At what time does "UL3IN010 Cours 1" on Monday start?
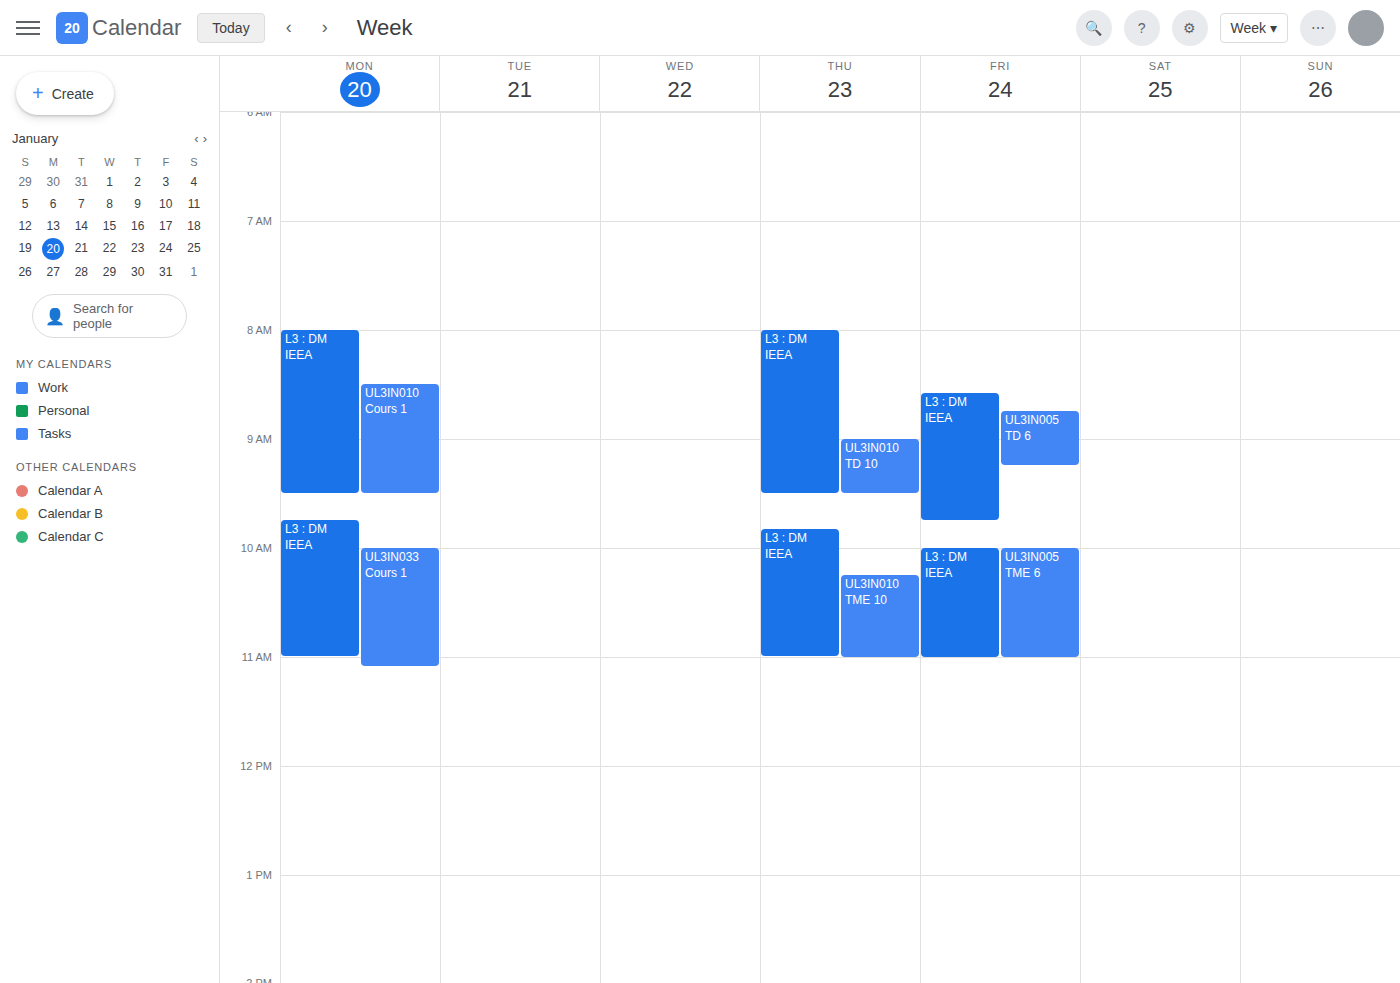
8:30 AM